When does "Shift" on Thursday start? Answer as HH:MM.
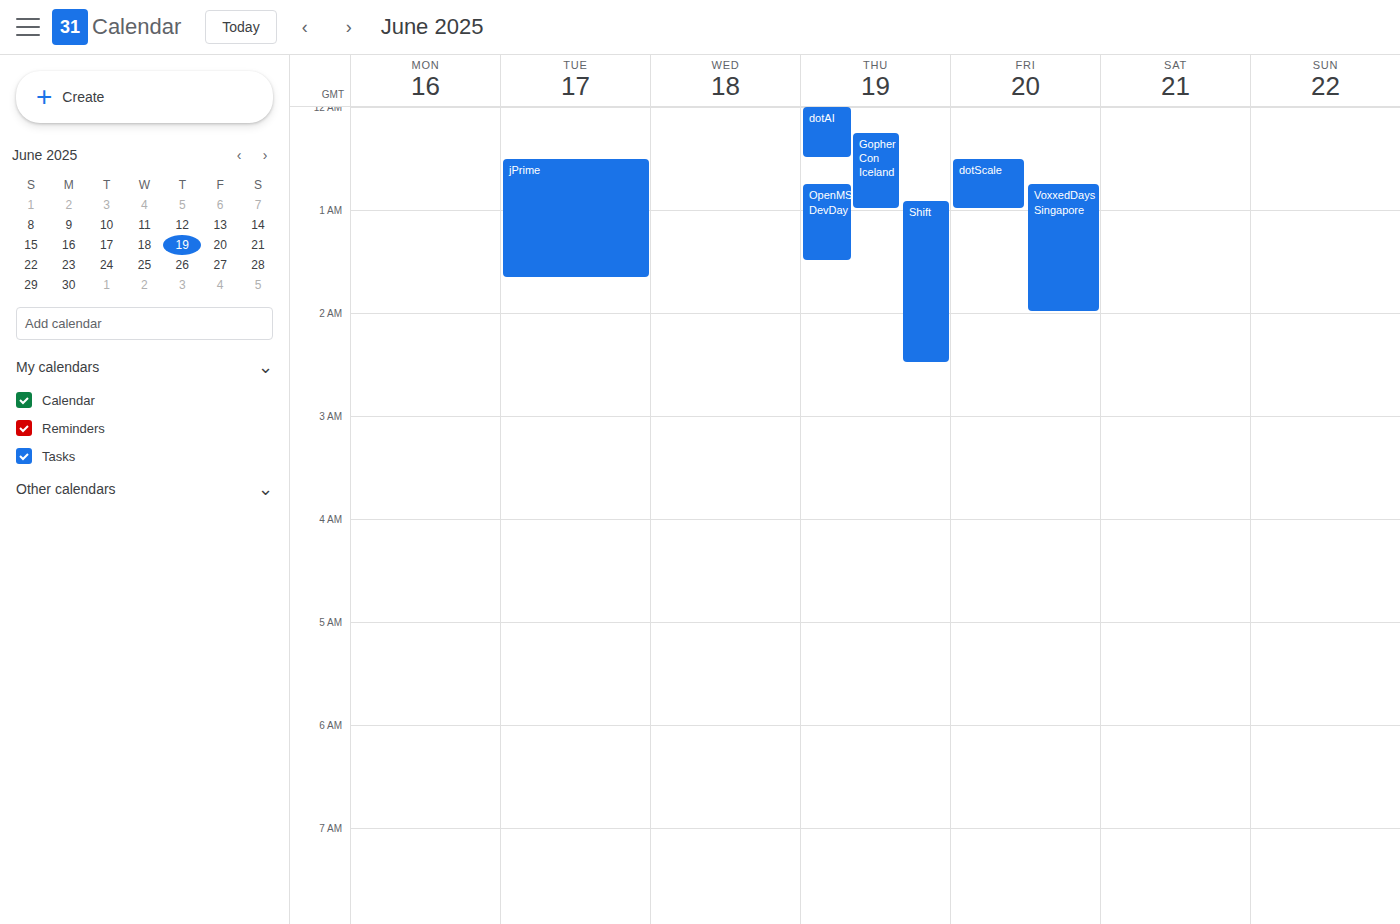
00:55